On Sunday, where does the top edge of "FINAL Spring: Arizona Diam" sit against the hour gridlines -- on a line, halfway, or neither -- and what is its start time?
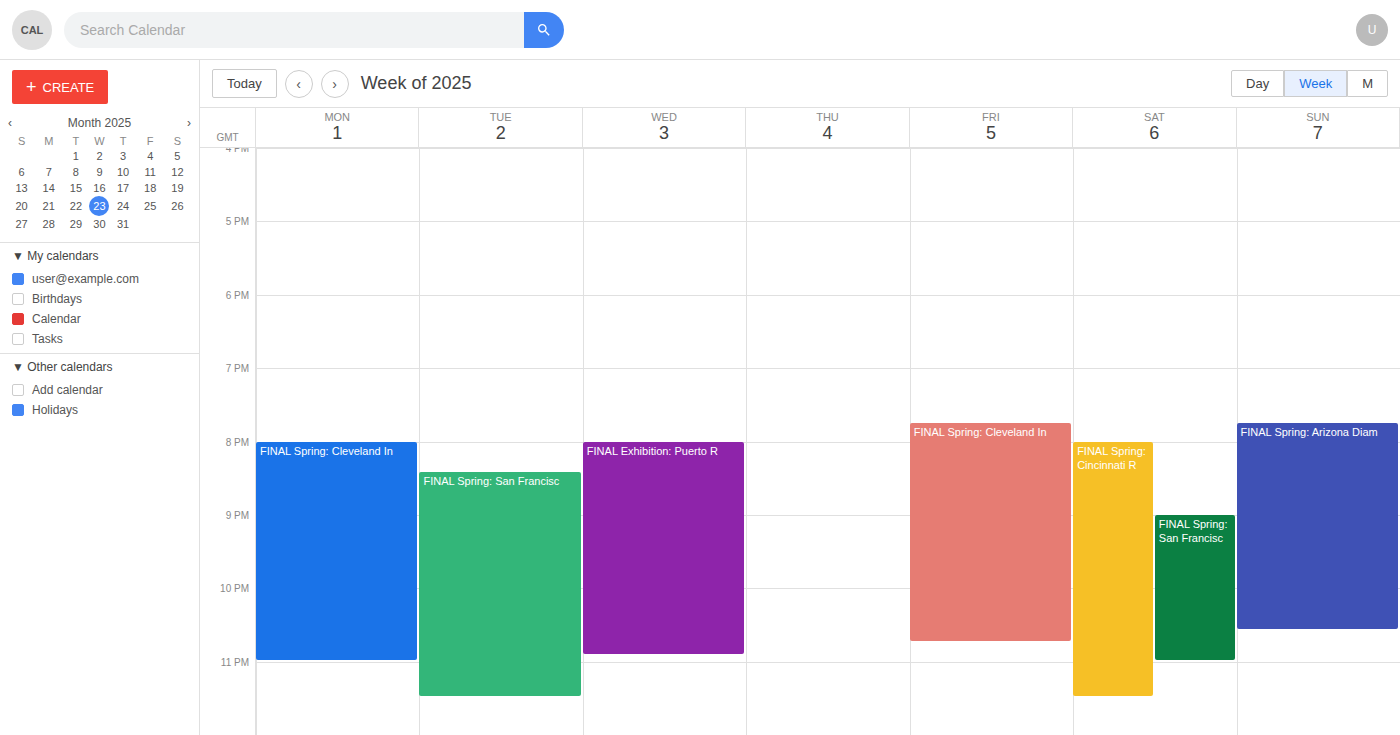
7:45 PM -- neither: three quarters of the way from the 7 PM line to the 8 PM line.